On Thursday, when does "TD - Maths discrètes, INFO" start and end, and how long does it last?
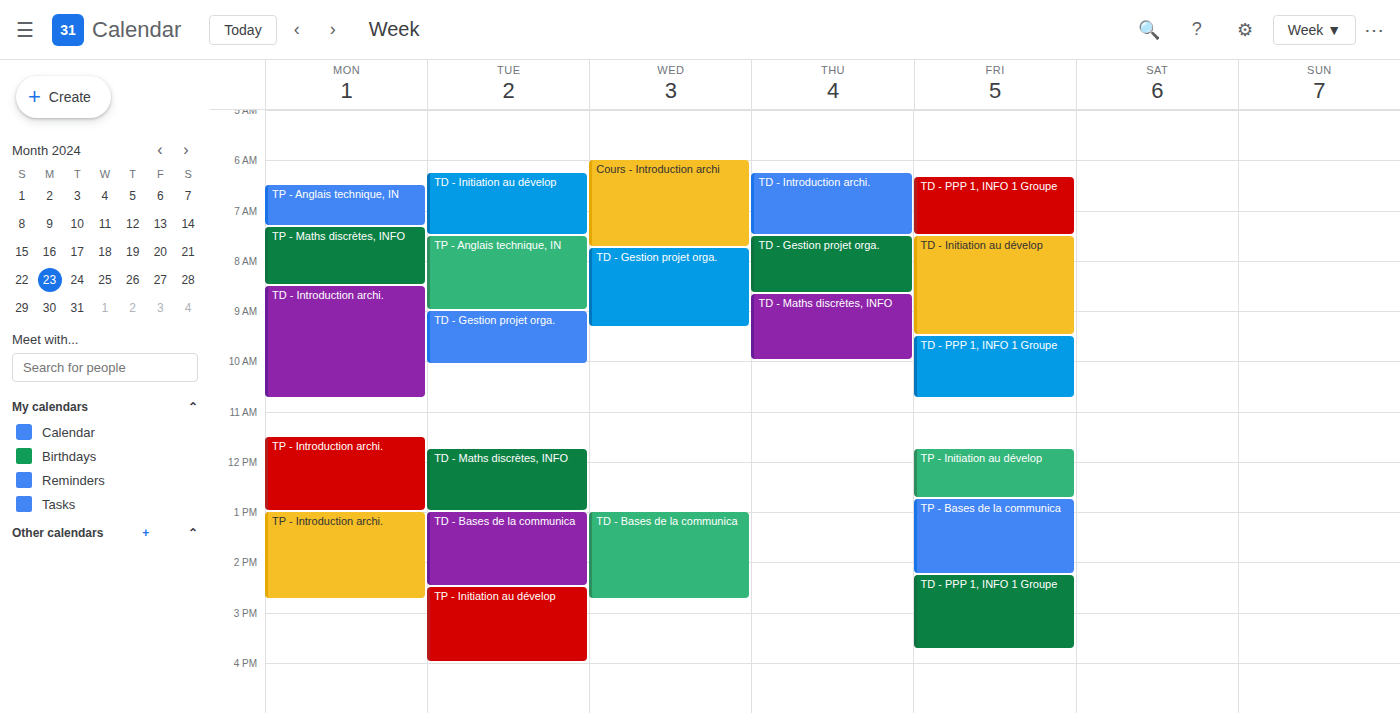
8:40 AM to 10:00 AM, 1 hour 20 minutes